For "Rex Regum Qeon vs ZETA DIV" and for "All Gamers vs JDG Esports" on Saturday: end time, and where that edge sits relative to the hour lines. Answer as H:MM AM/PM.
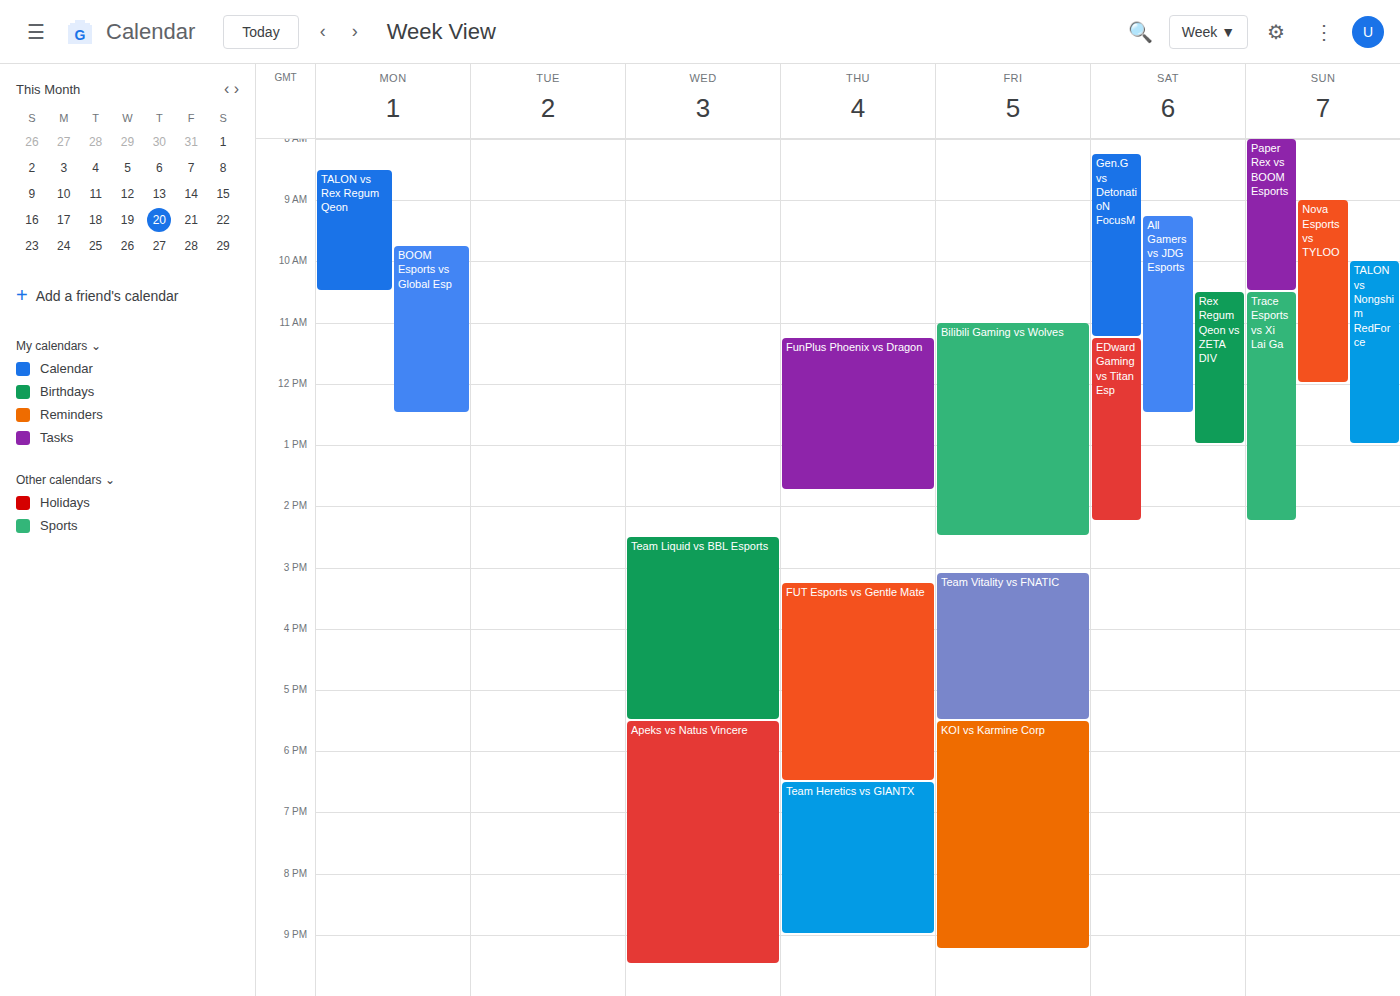
"Rex Regum Qeon vs ZETA DIV": 1:00 PM, exactly on the 1 PM line. "All Gamers vs JDG Esports": 12:30 PM, halfway between the 12 PM and 1 PM lines.